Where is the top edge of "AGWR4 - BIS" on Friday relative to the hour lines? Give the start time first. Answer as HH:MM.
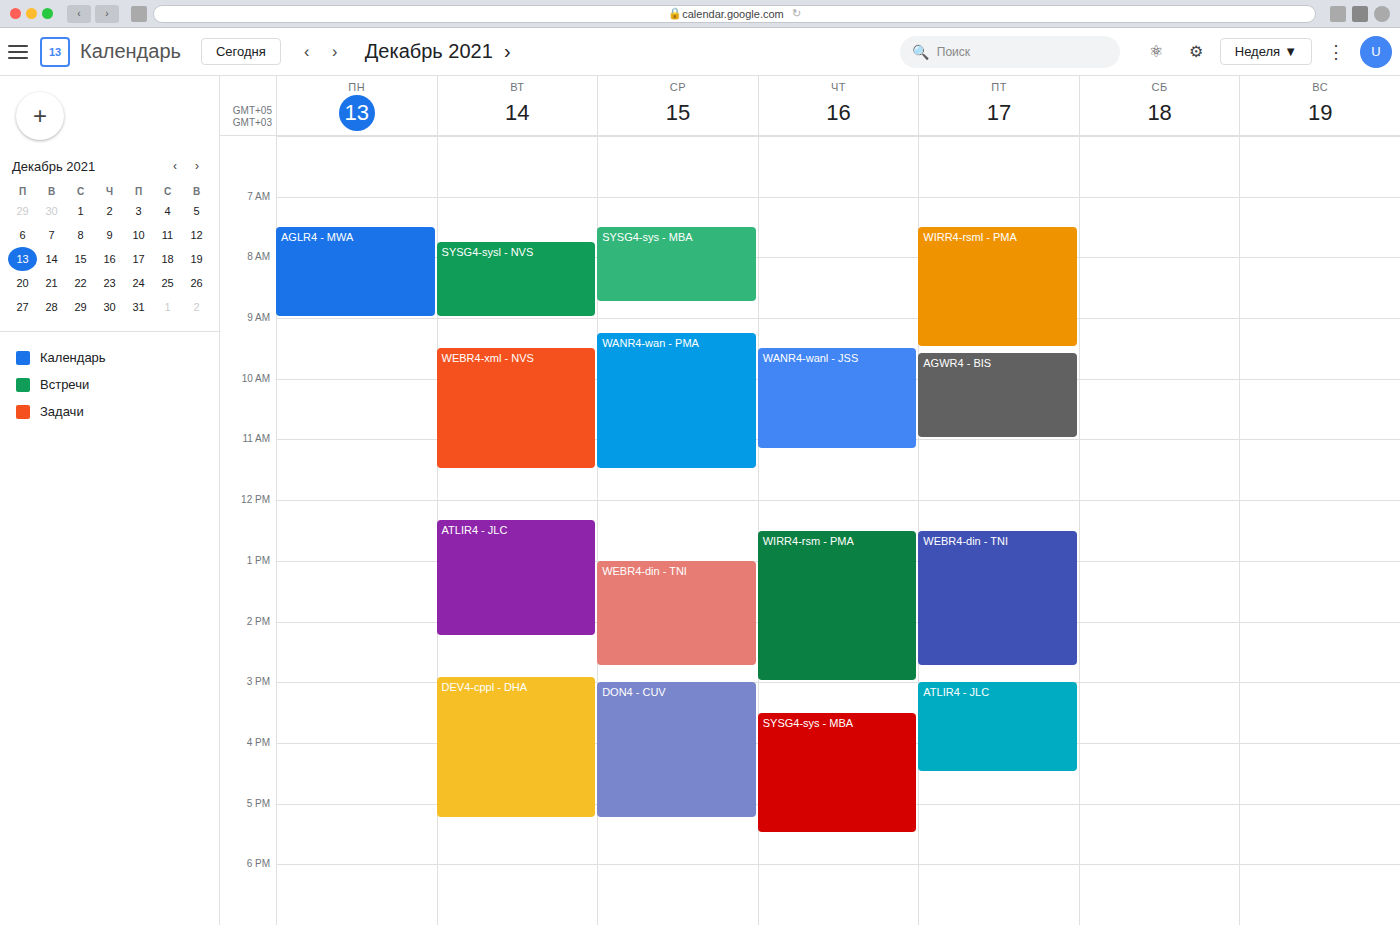
09:35 -- neither: 35 minutes below the 09:00 line and 25 minutes above the 10:00 line.